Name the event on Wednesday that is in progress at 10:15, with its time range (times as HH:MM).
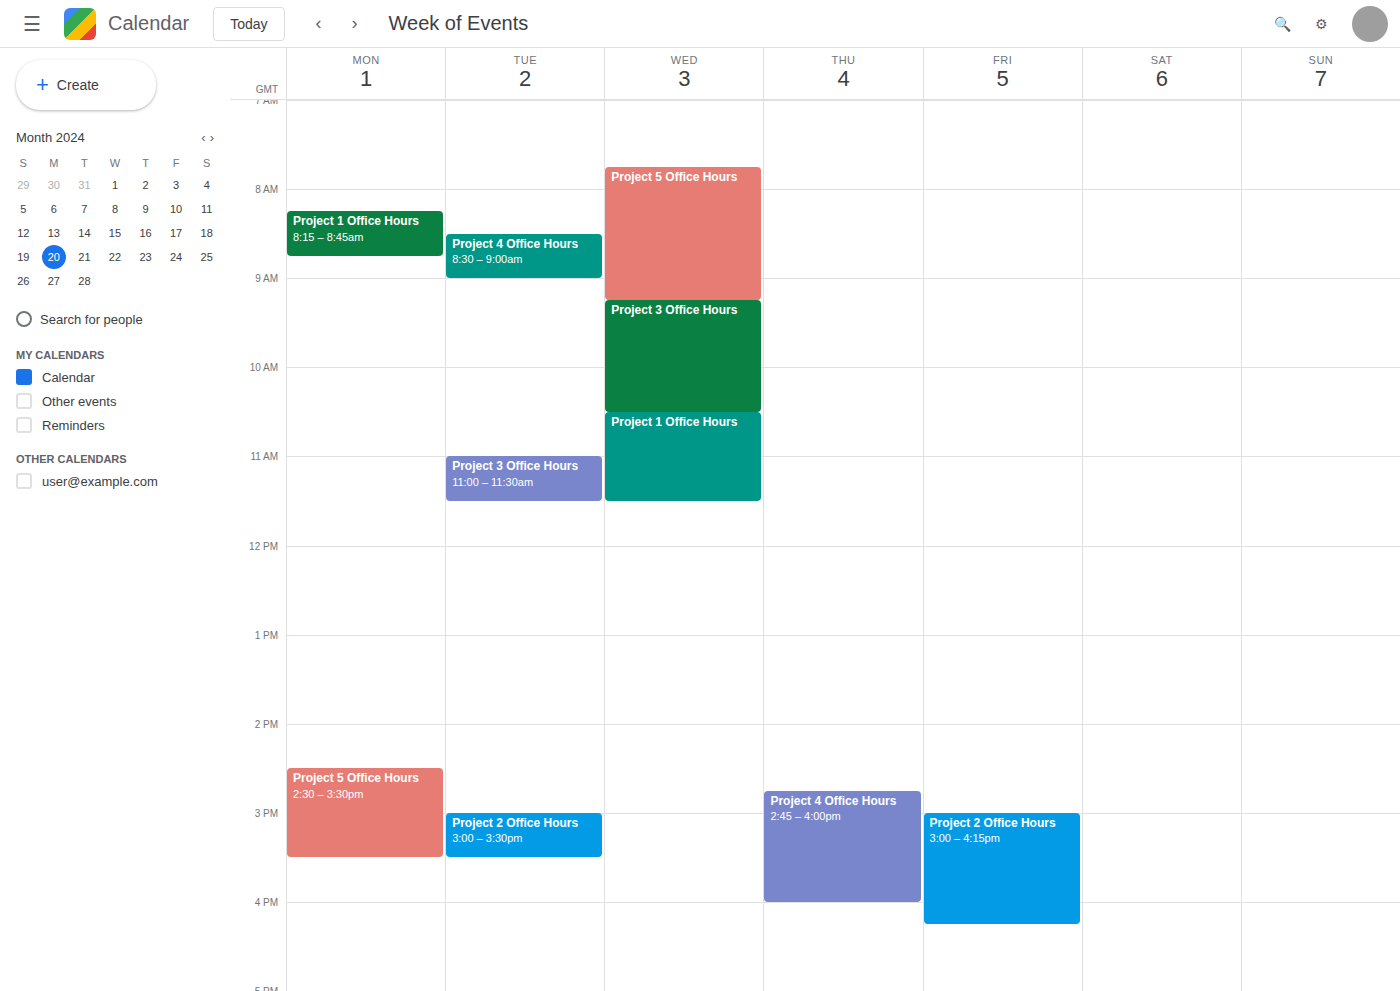
"Project 3 Office Hours", 09:15 to 10:30